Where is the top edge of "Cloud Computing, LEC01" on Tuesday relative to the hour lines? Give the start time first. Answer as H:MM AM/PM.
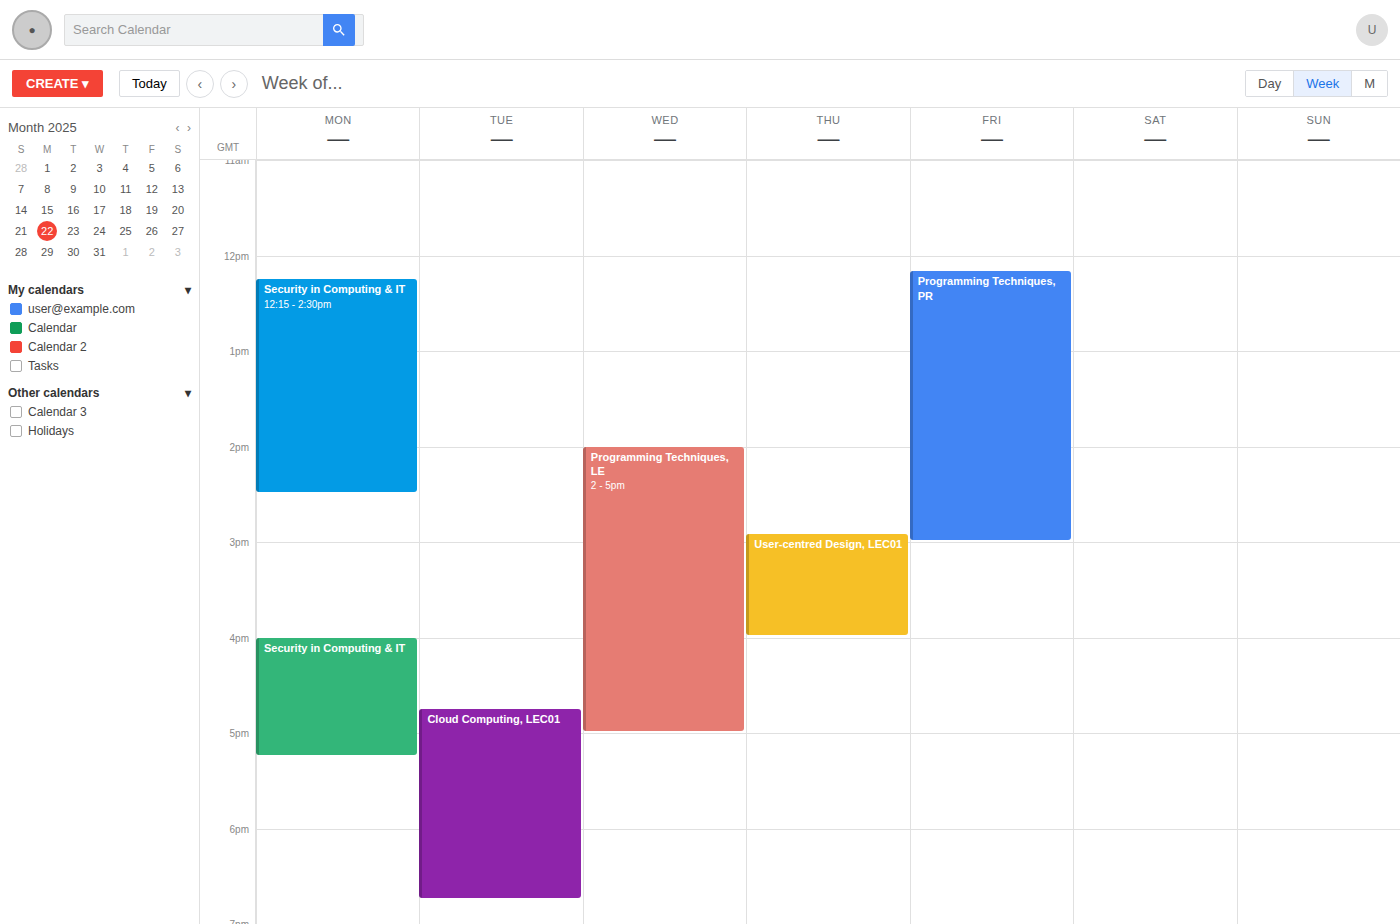
4:45 PM -- neither: three quarters of the way from the 4 PM line to the 5 PM line.